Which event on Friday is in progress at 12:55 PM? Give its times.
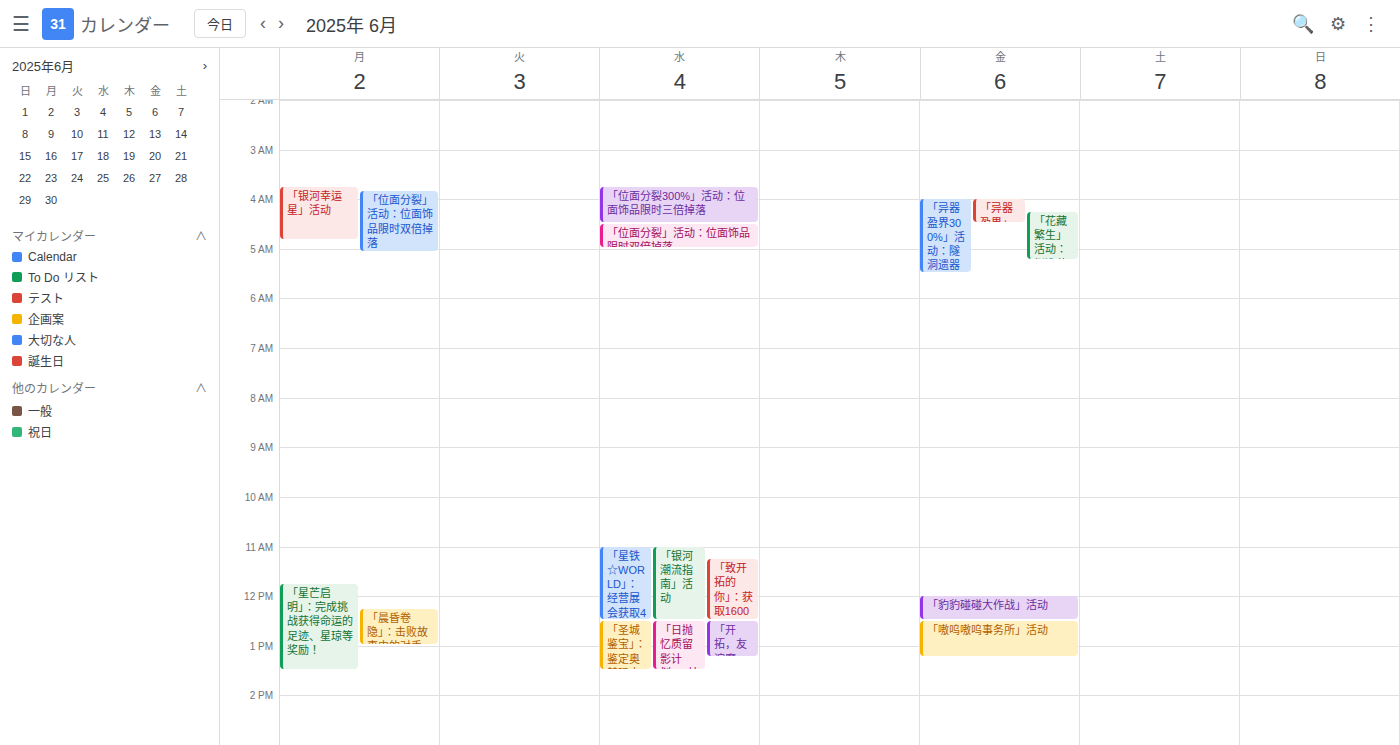
"「嗷呜嗷呜事务所」活动", 12:30 PM to 1:15 PM